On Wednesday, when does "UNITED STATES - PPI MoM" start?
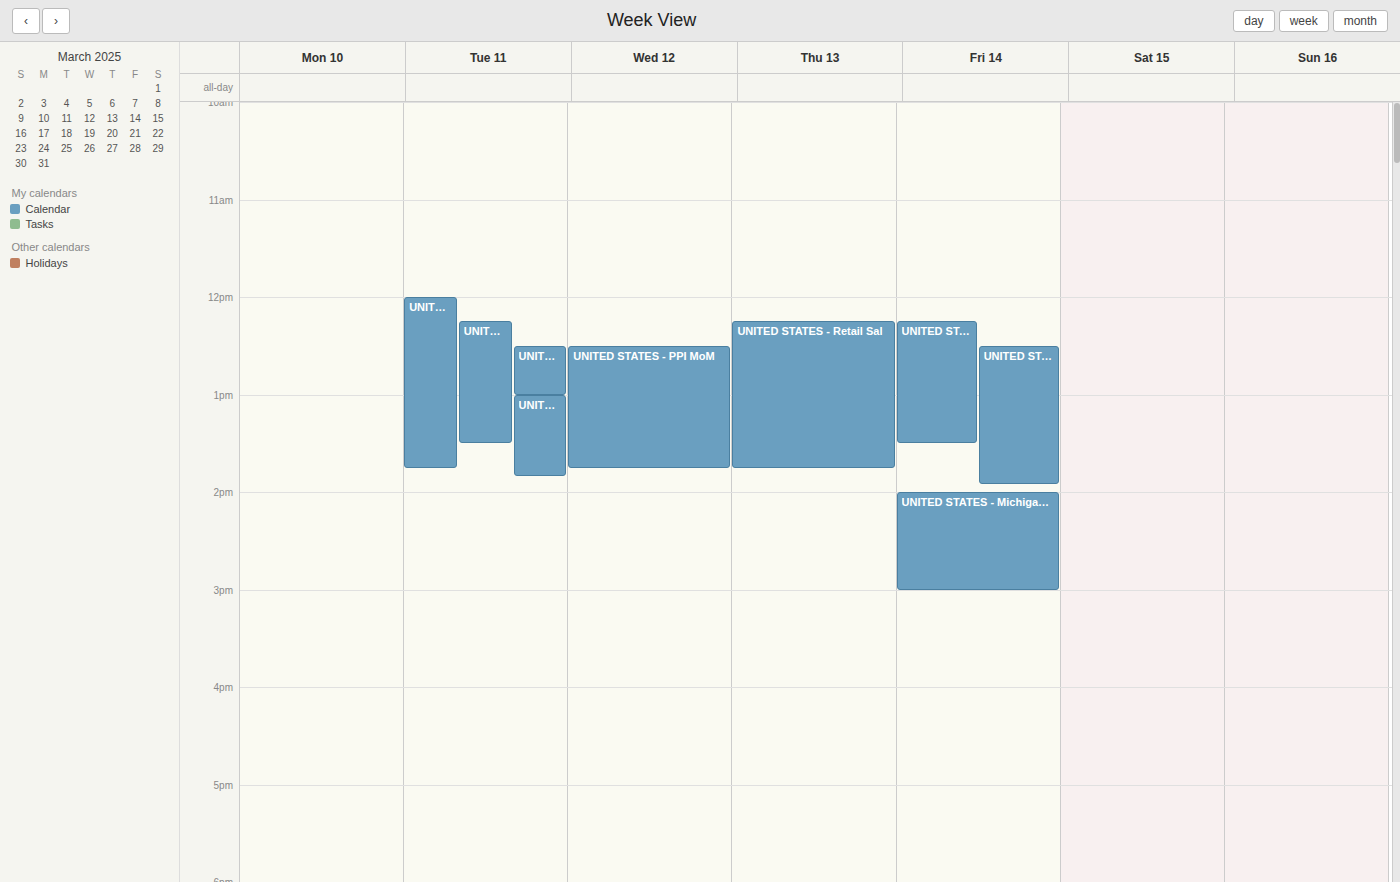
12:30